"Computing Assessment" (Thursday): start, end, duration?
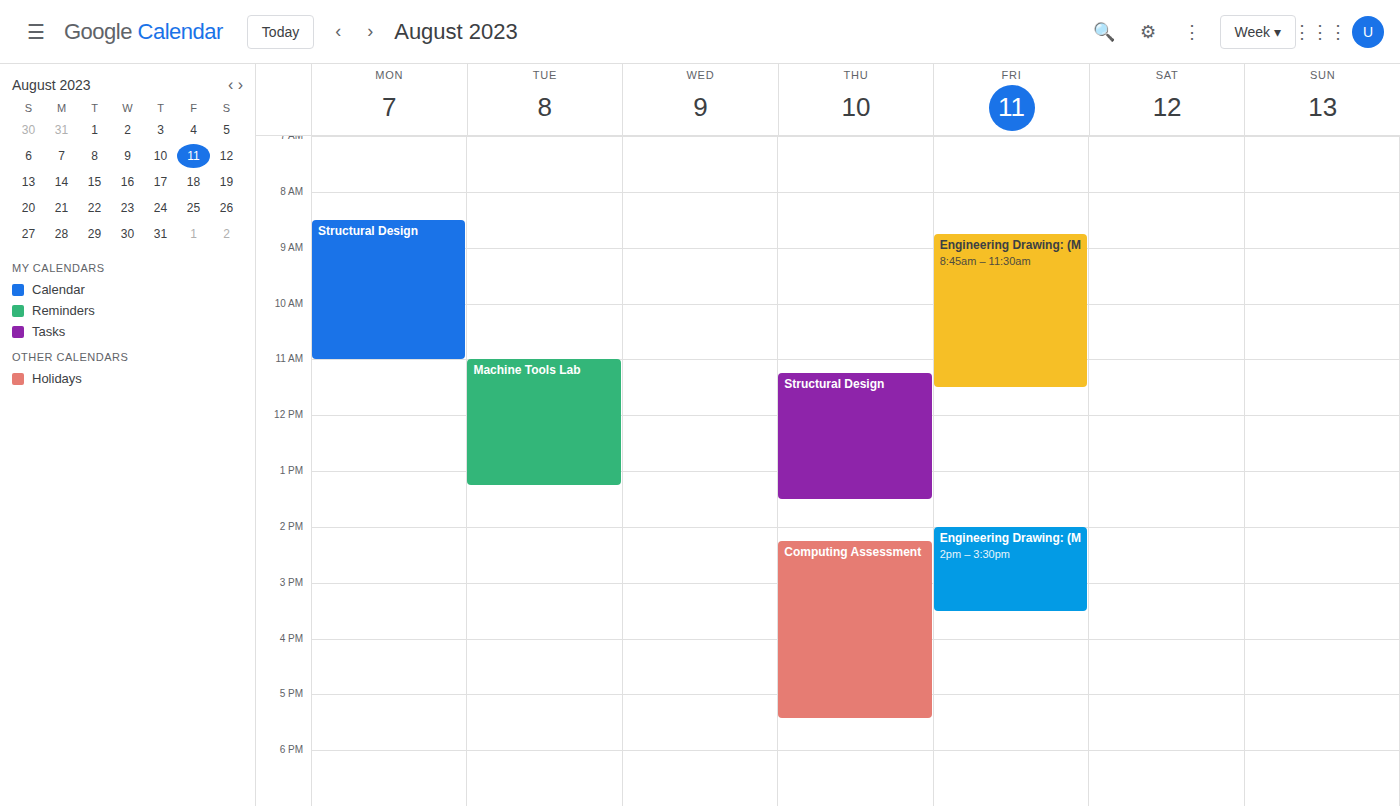
2:15 PM to 5:25 PM, 3 hours 10 minutes